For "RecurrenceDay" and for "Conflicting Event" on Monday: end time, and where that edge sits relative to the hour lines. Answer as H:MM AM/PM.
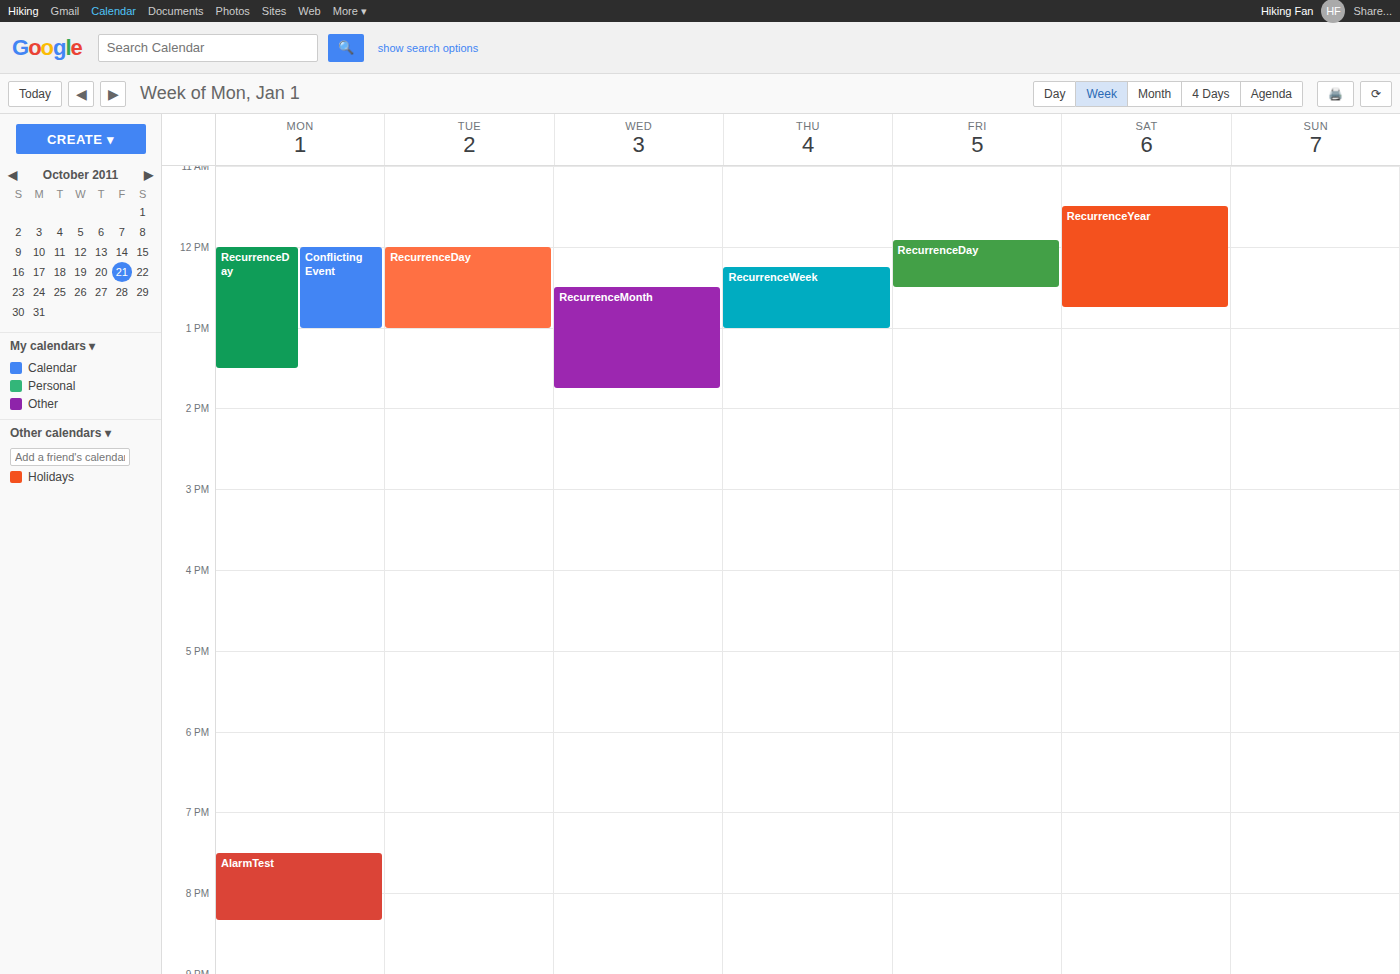
"RecurrenceDay": 1:30 PM, halfway between the 1 PM and 2 PM lines. "Conflicting Event": 1:00 PM, exactly on the 1 PM line.